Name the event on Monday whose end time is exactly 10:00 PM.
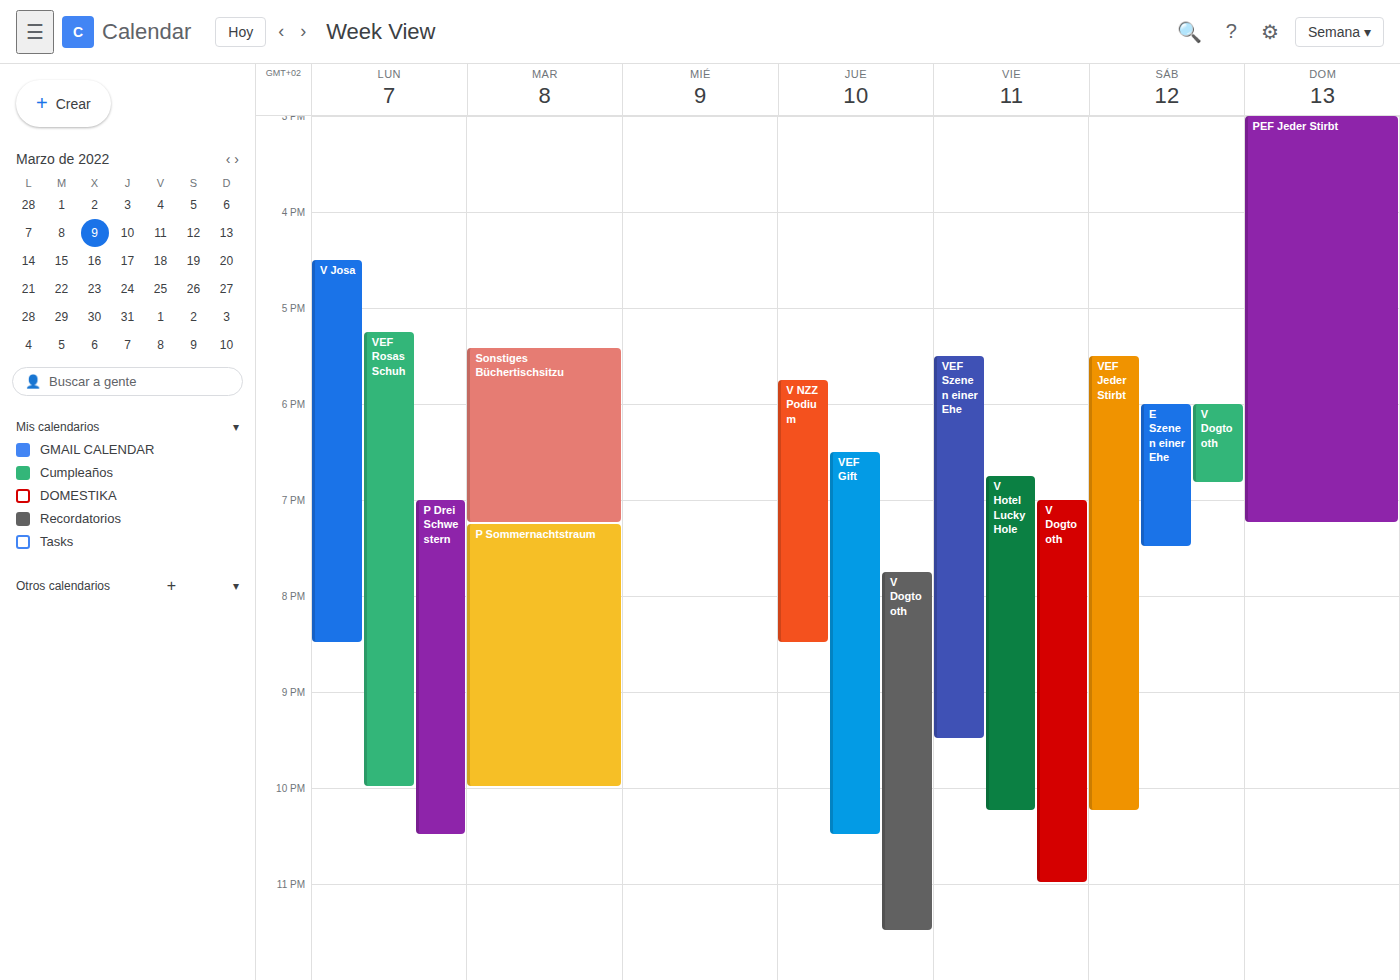
"VEF Rosas Schuh"